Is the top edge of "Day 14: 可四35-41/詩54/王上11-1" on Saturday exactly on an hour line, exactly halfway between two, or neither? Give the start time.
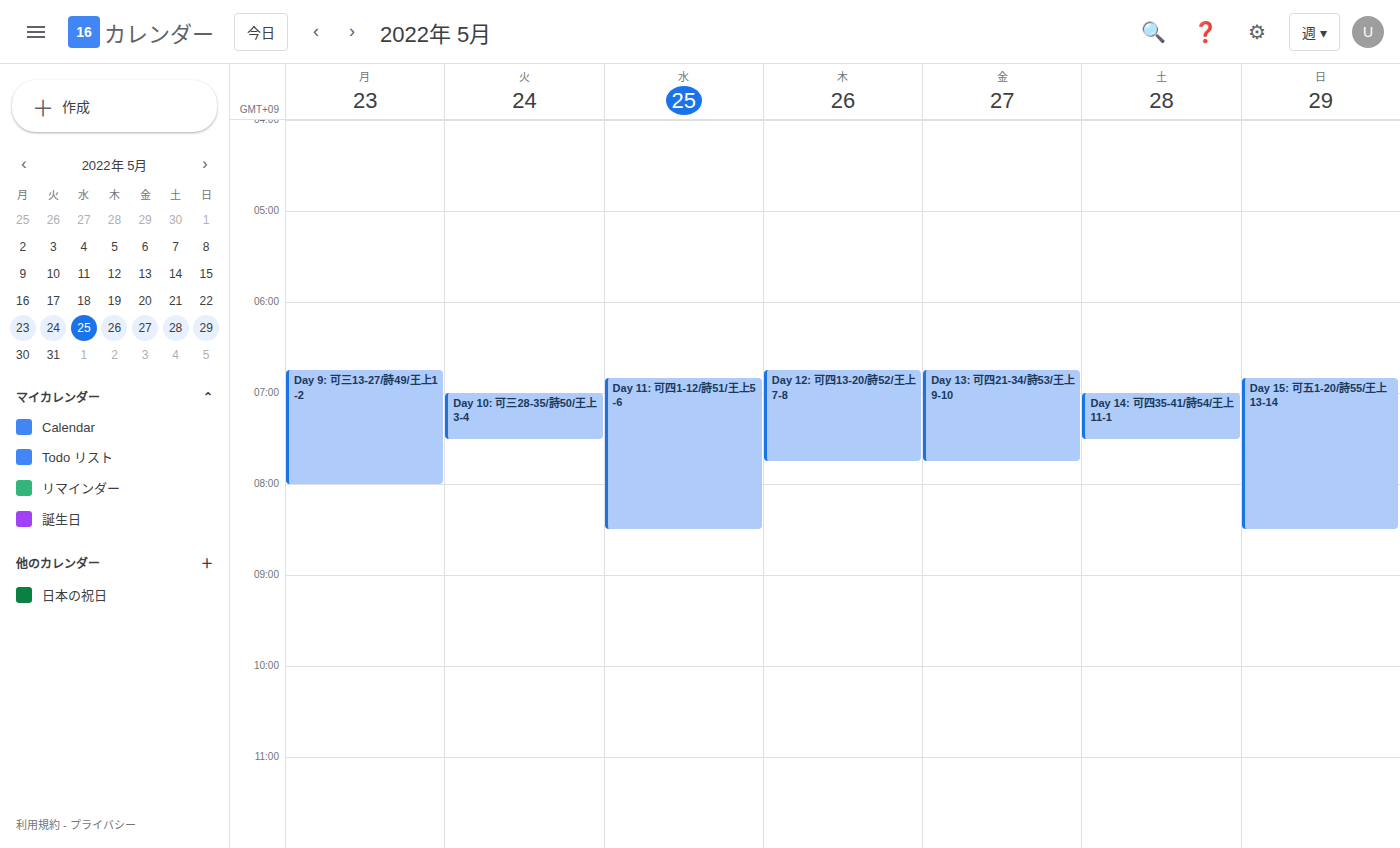
7:00 AM -- exactly on the 7 AM line.